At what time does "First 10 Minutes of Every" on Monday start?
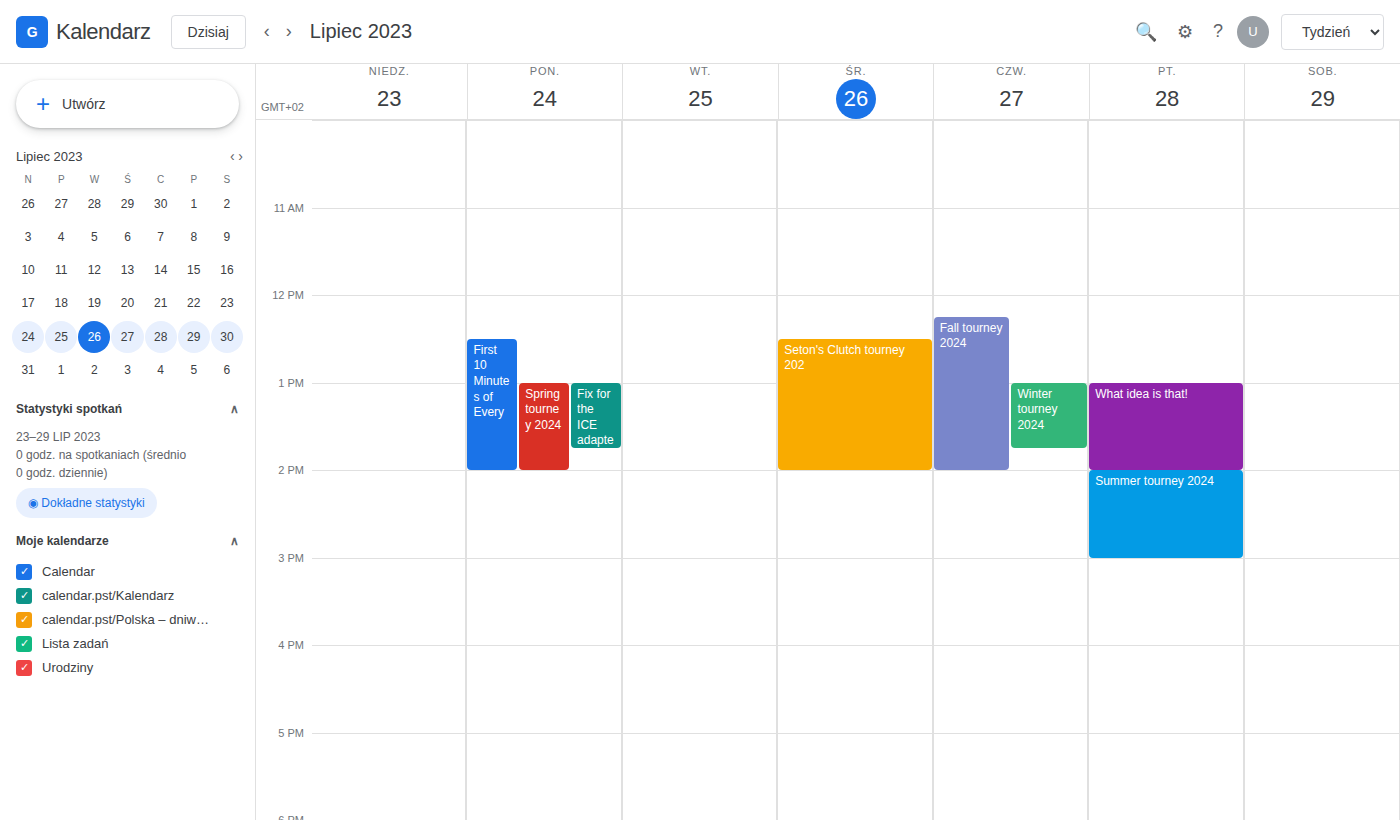
12:30 PM